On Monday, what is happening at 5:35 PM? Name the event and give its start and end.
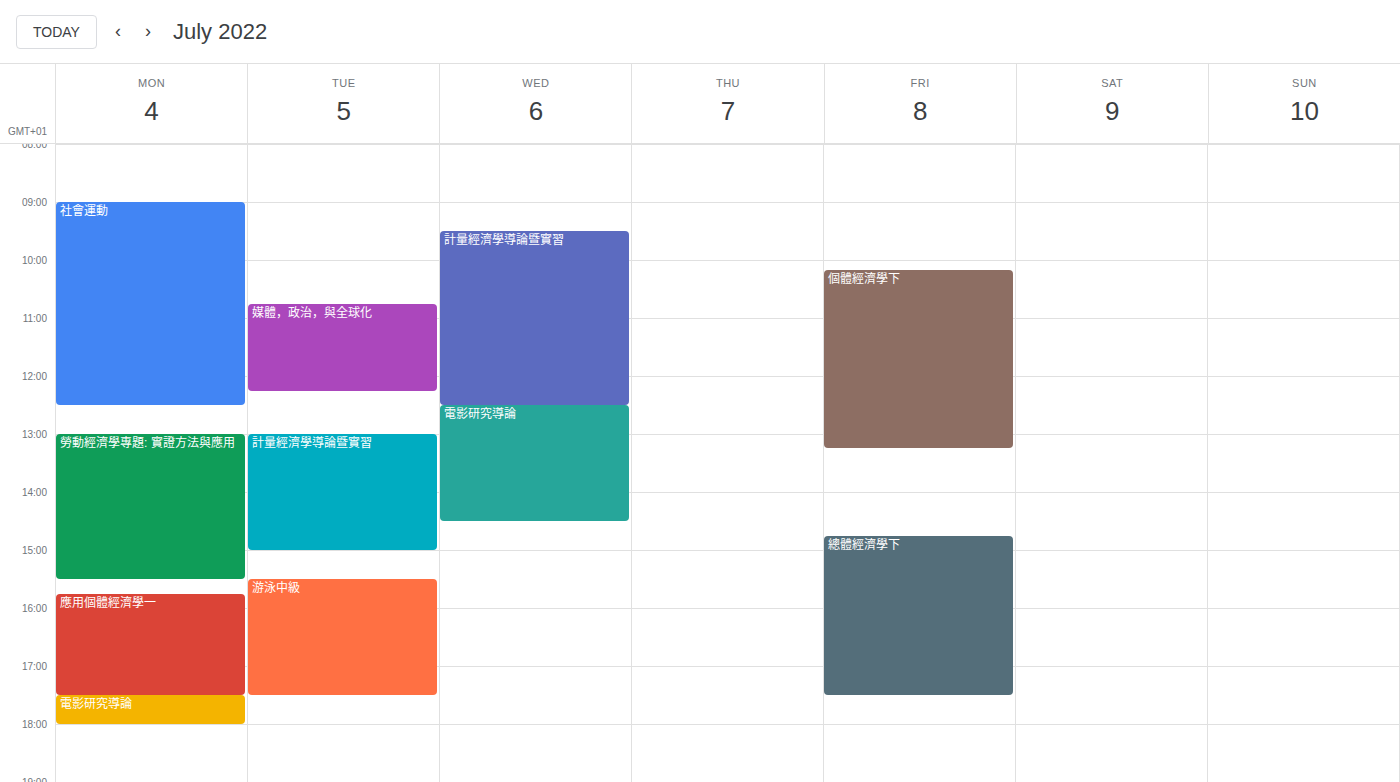
"電影研究導論", 5:30 PM to 6:00 PM